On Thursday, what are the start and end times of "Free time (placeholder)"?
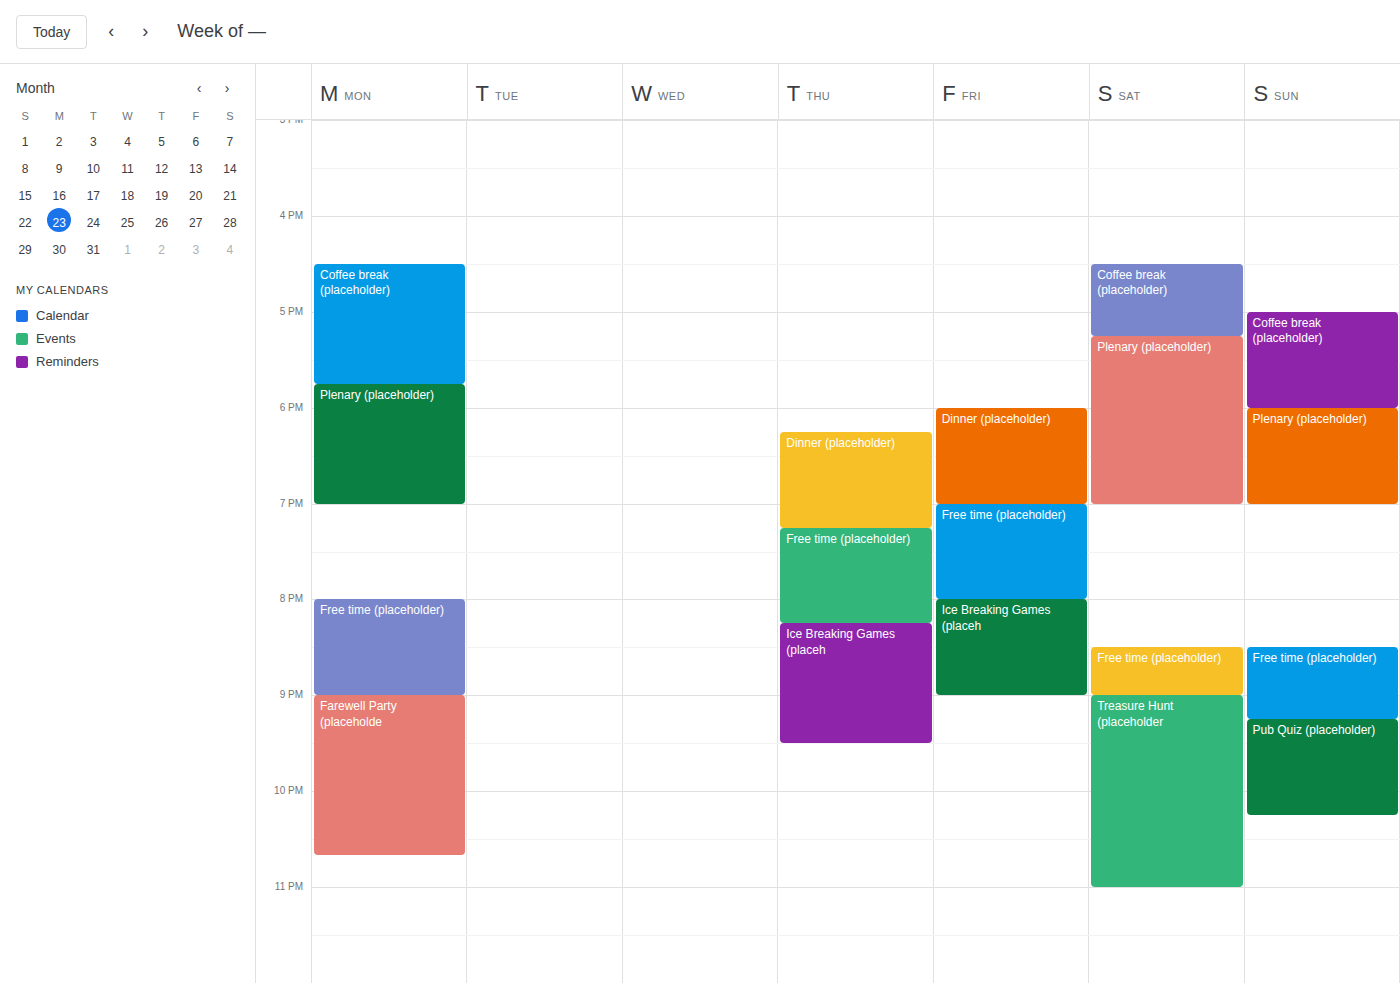
7:15 PM to 8:15 PM